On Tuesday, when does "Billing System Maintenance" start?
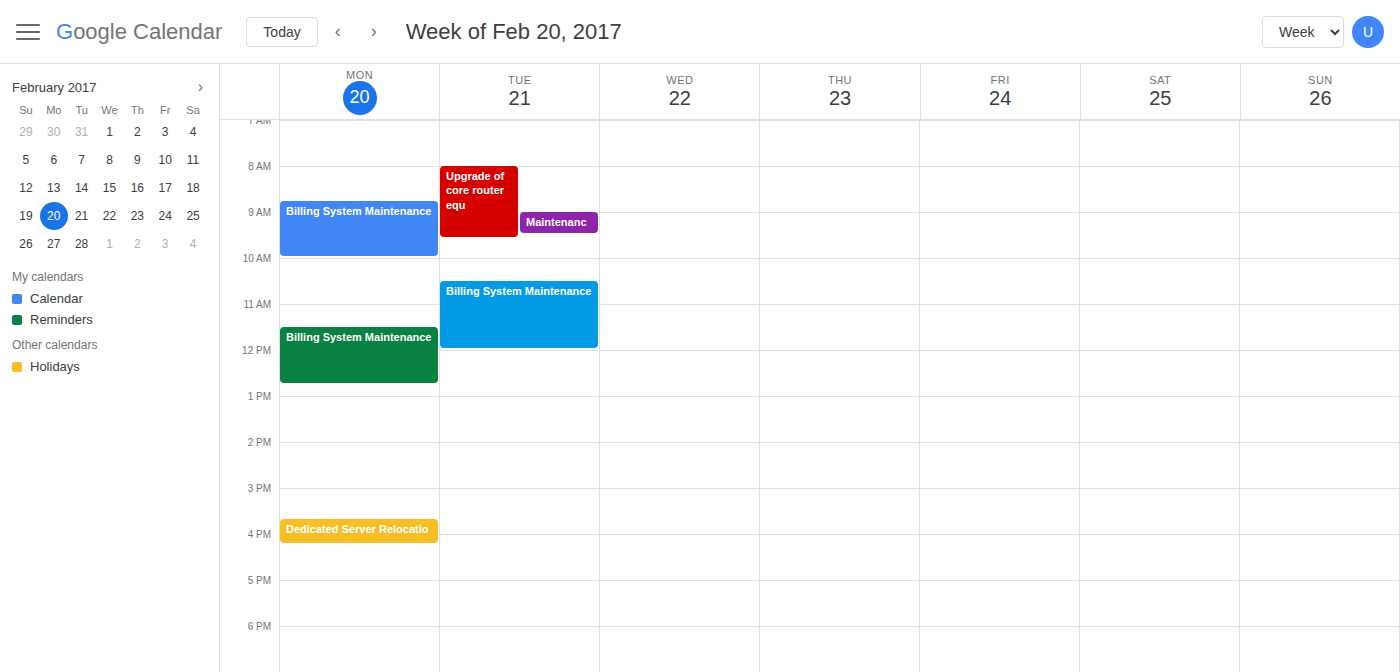
10:30 AM